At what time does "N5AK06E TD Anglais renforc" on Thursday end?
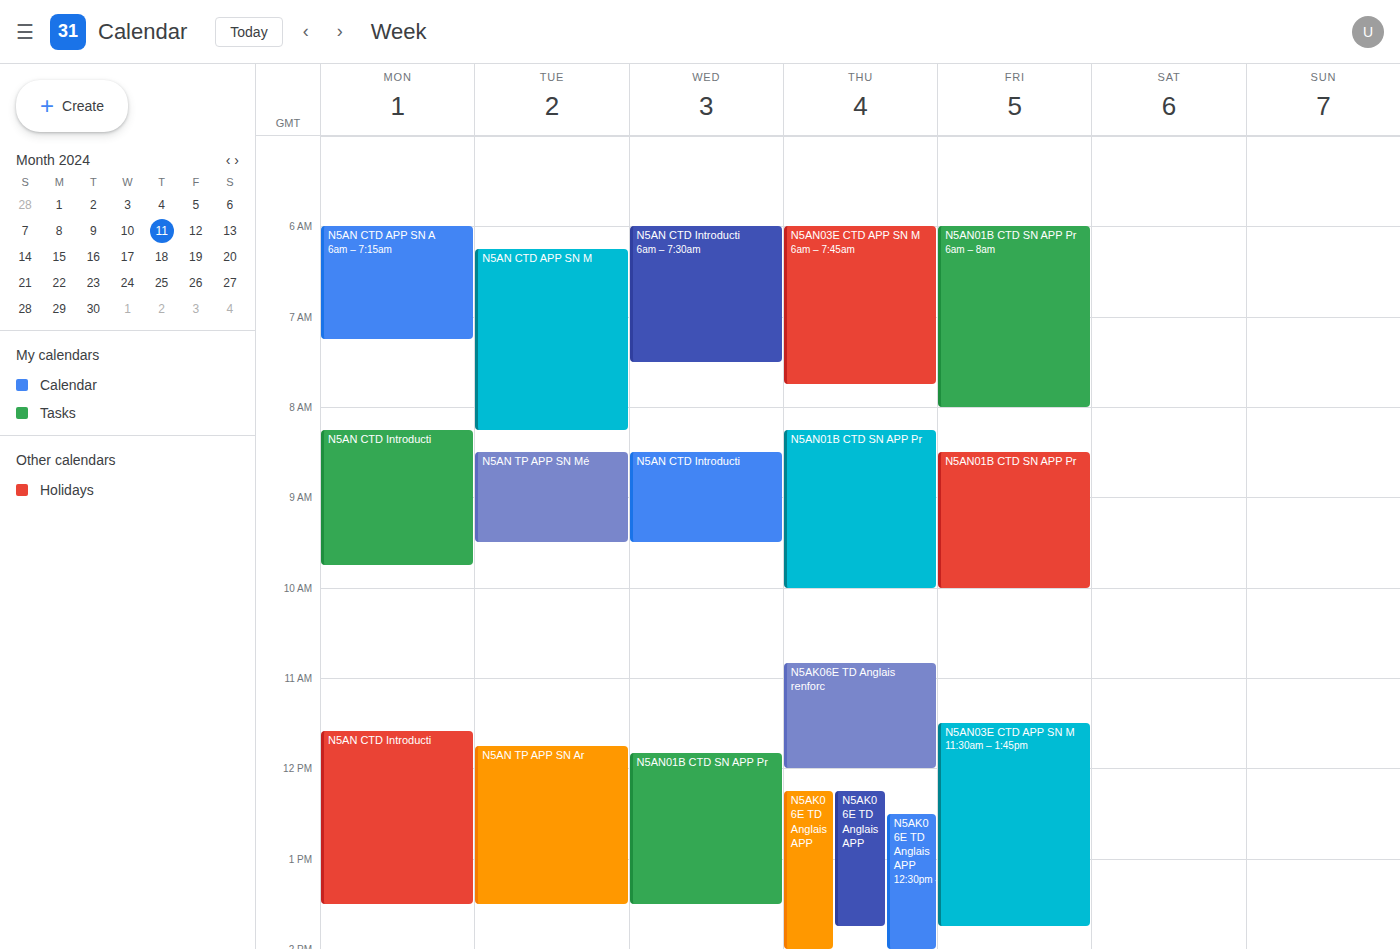
12:00 PM